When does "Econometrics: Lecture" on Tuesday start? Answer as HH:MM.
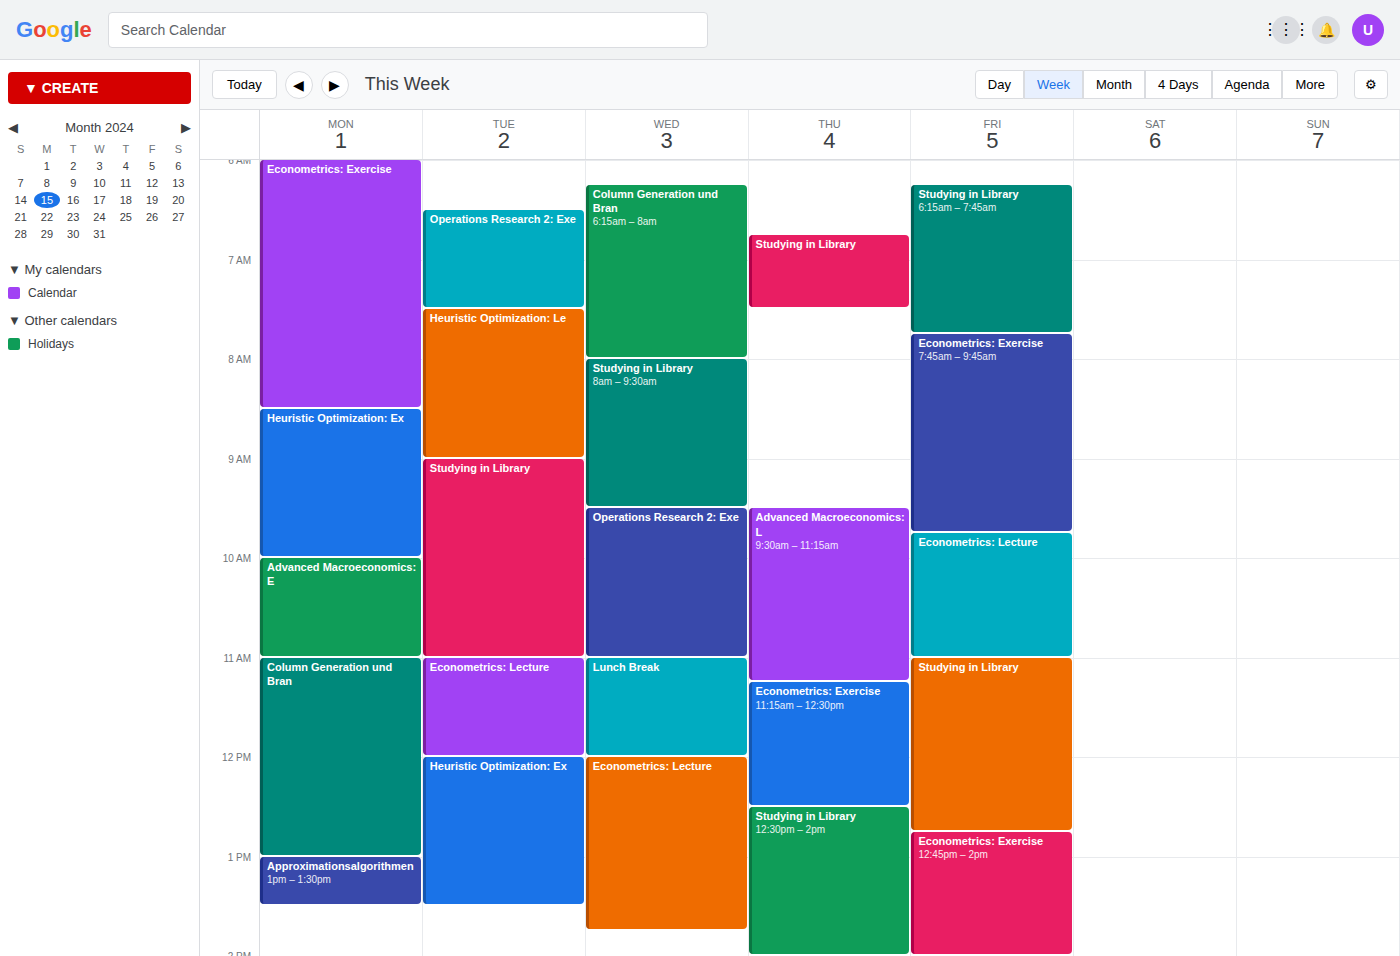
11:00